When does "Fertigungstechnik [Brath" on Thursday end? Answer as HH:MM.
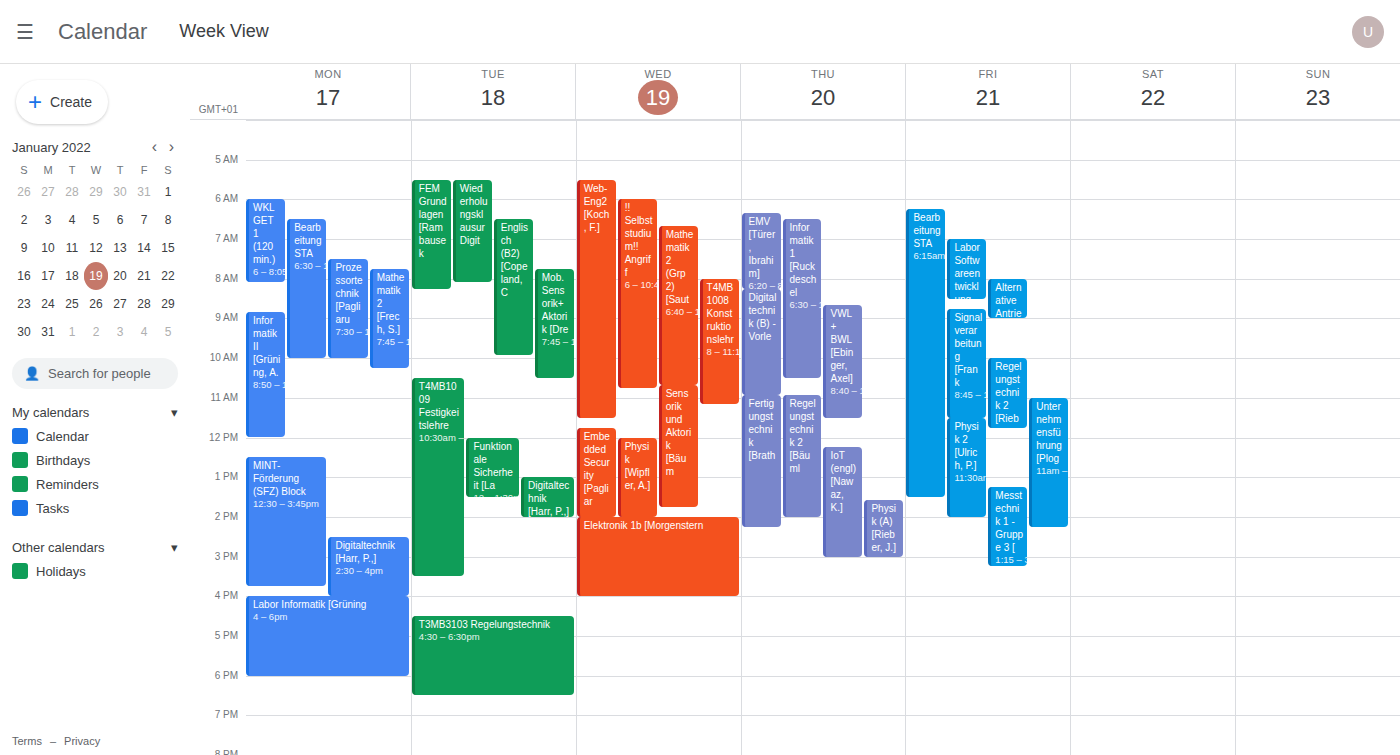
14:15